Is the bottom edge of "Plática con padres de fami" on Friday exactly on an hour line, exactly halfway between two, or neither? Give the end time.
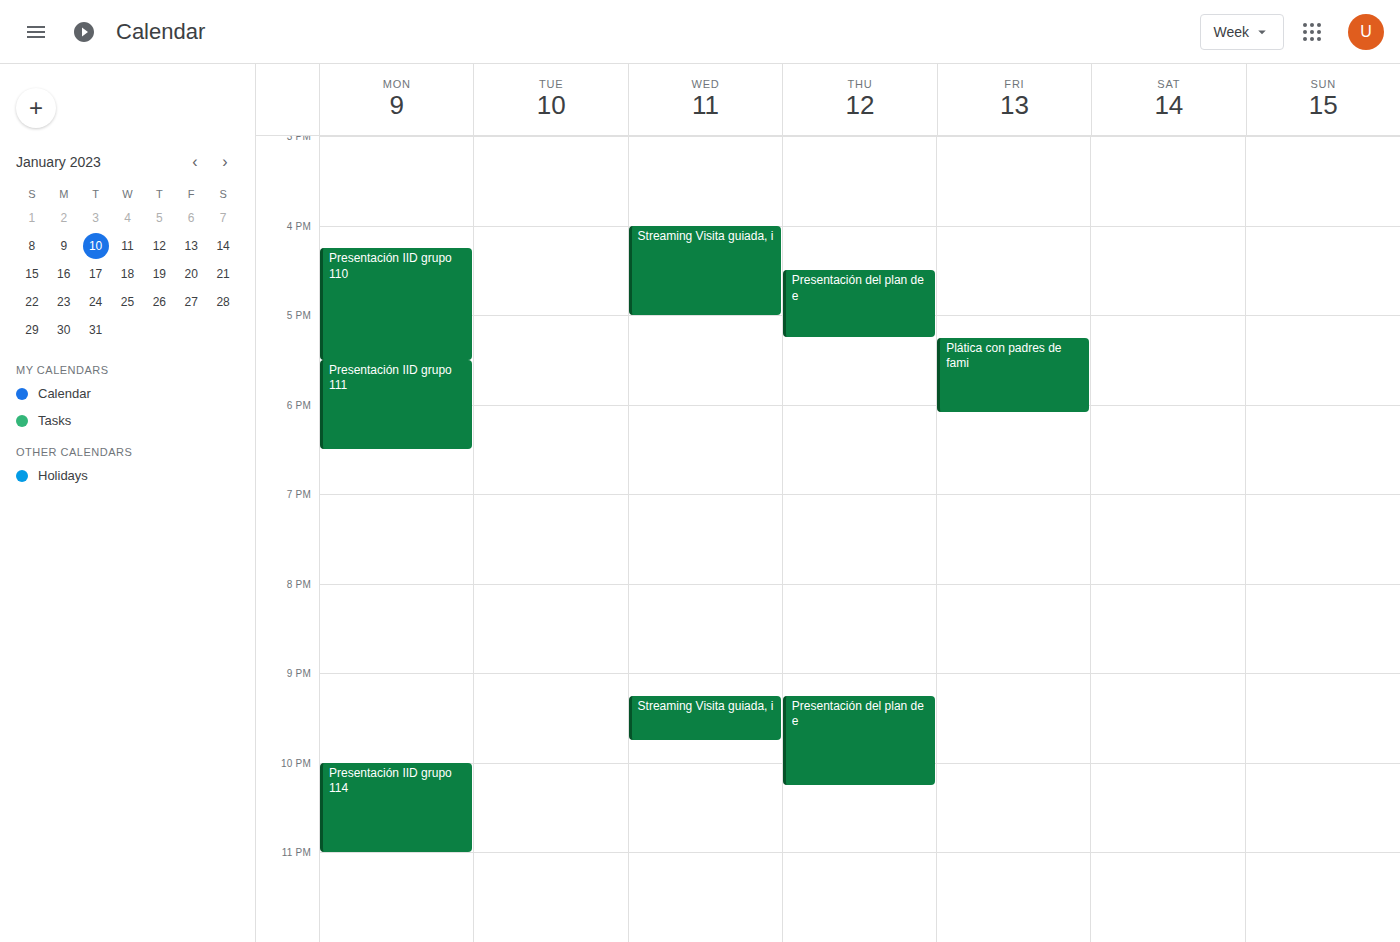
6:05 PM -- neither: 5 minutes below the 6 PM line and 55 minutes above the 7 PM line.